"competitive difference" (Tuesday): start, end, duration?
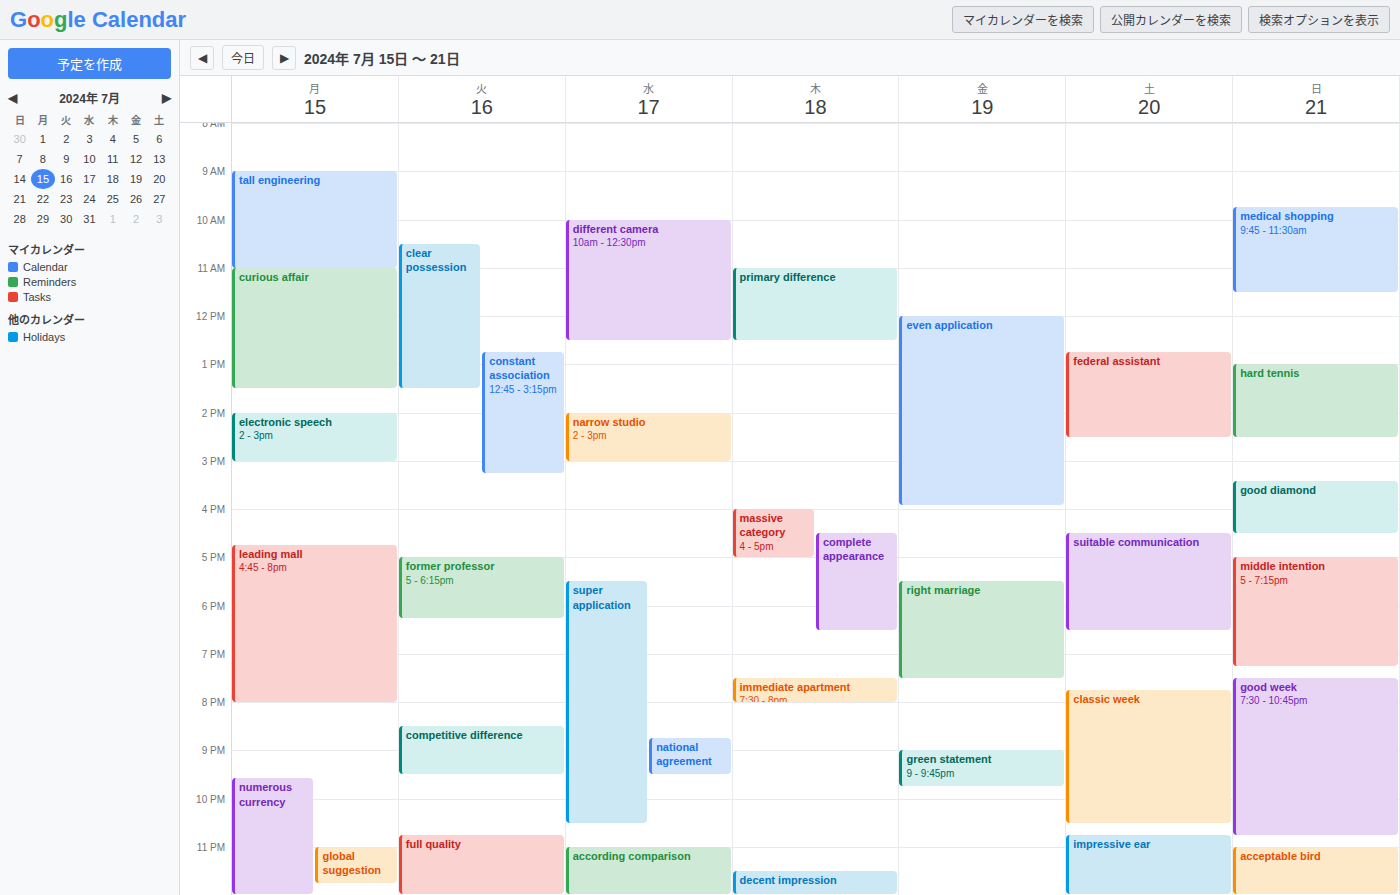
8:30 PM to 9:30 PM, 1 hour